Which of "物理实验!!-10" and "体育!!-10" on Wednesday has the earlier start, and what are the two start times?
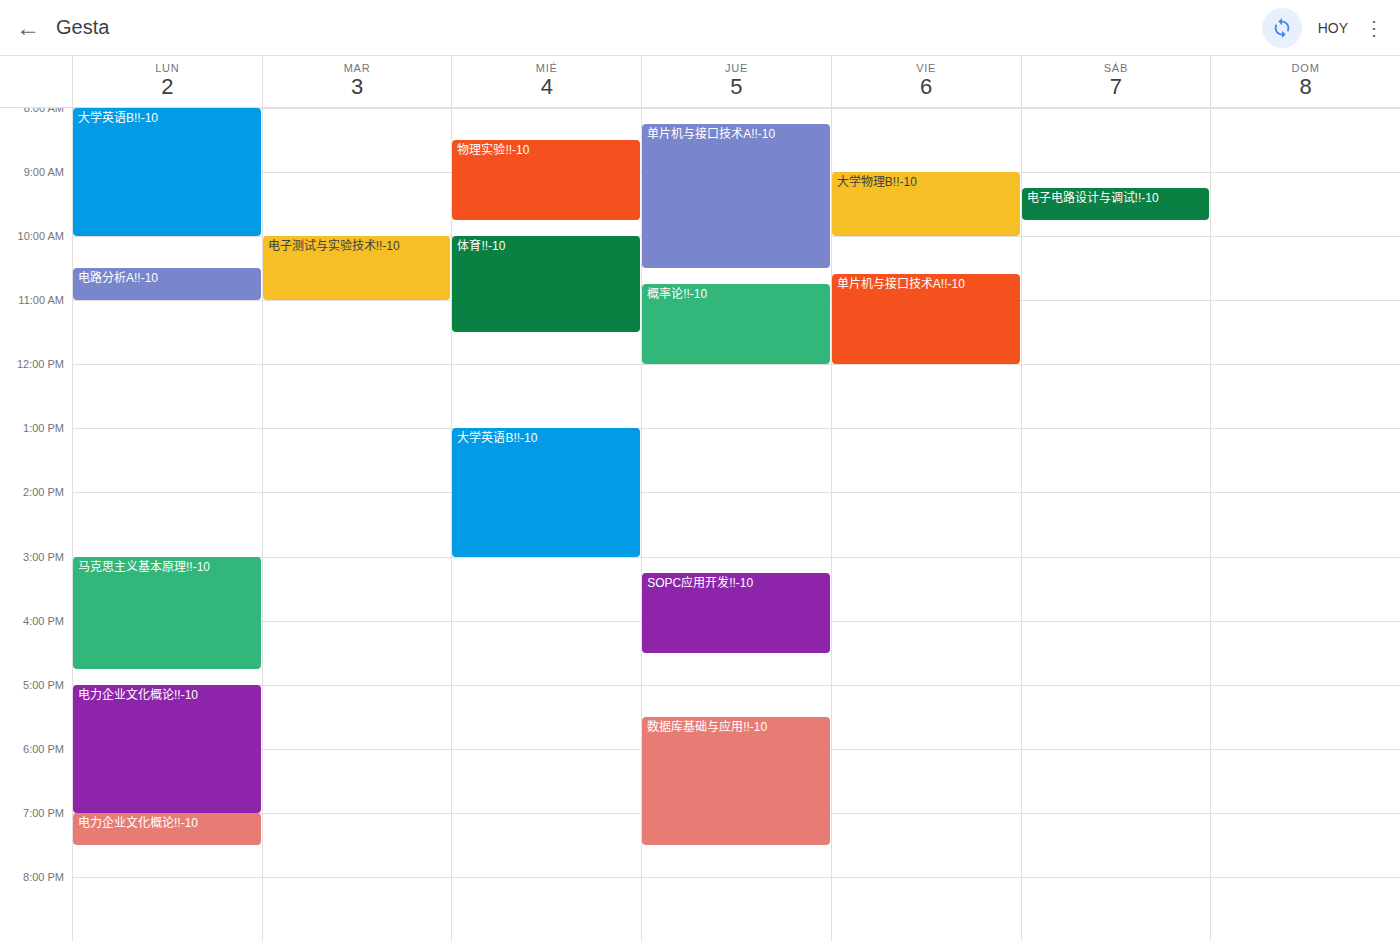
"物理实验!!-10" 8:30 AM; "体育!!-10" 10:00 AM.